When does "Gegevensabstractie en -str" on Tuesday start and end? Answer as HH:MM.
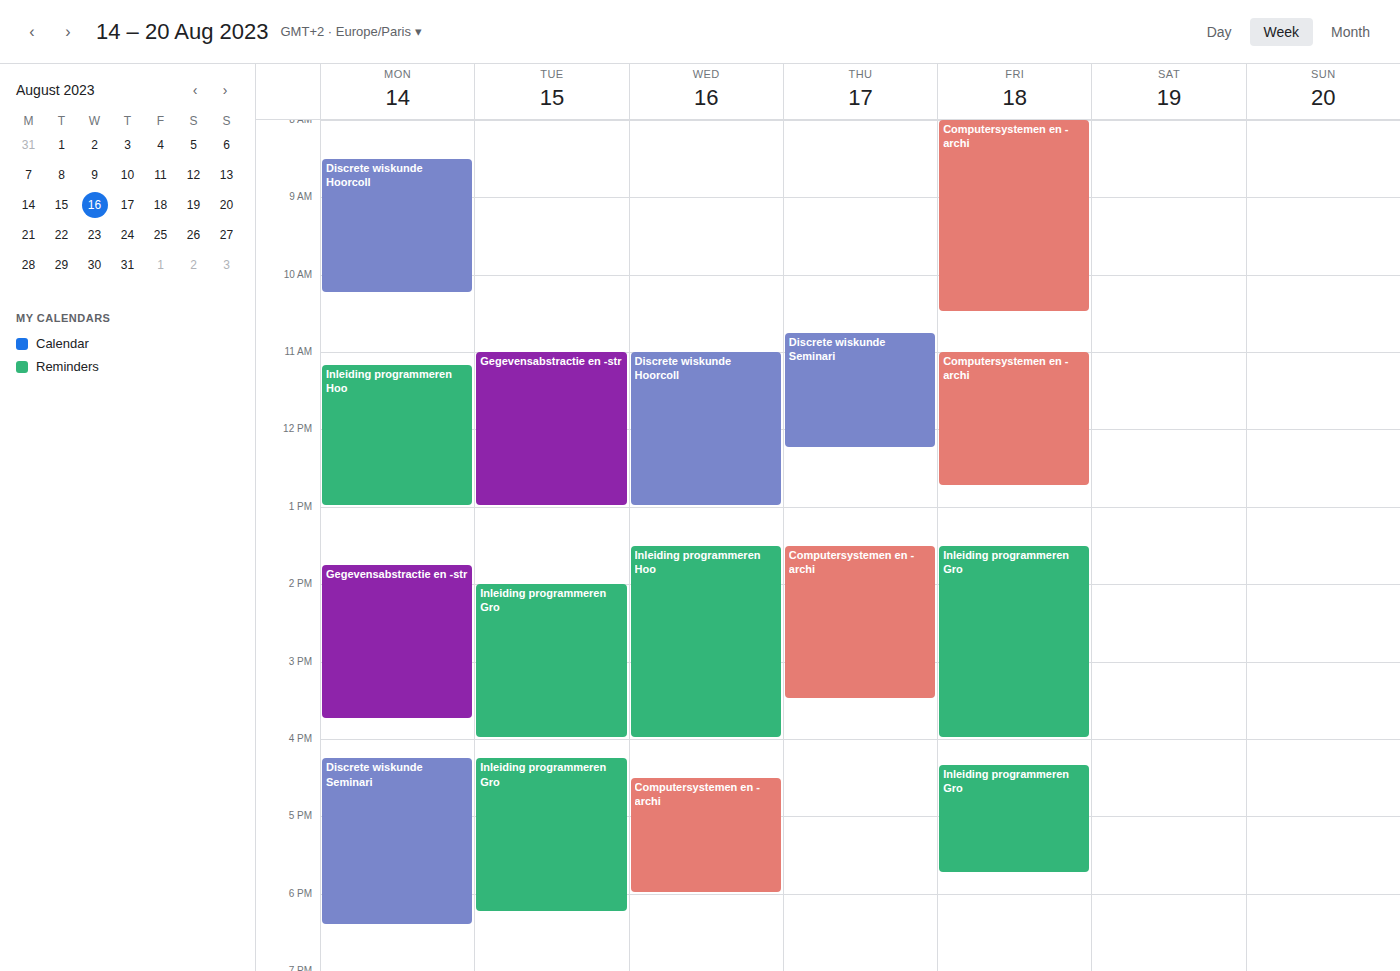
11:00 to 13:00